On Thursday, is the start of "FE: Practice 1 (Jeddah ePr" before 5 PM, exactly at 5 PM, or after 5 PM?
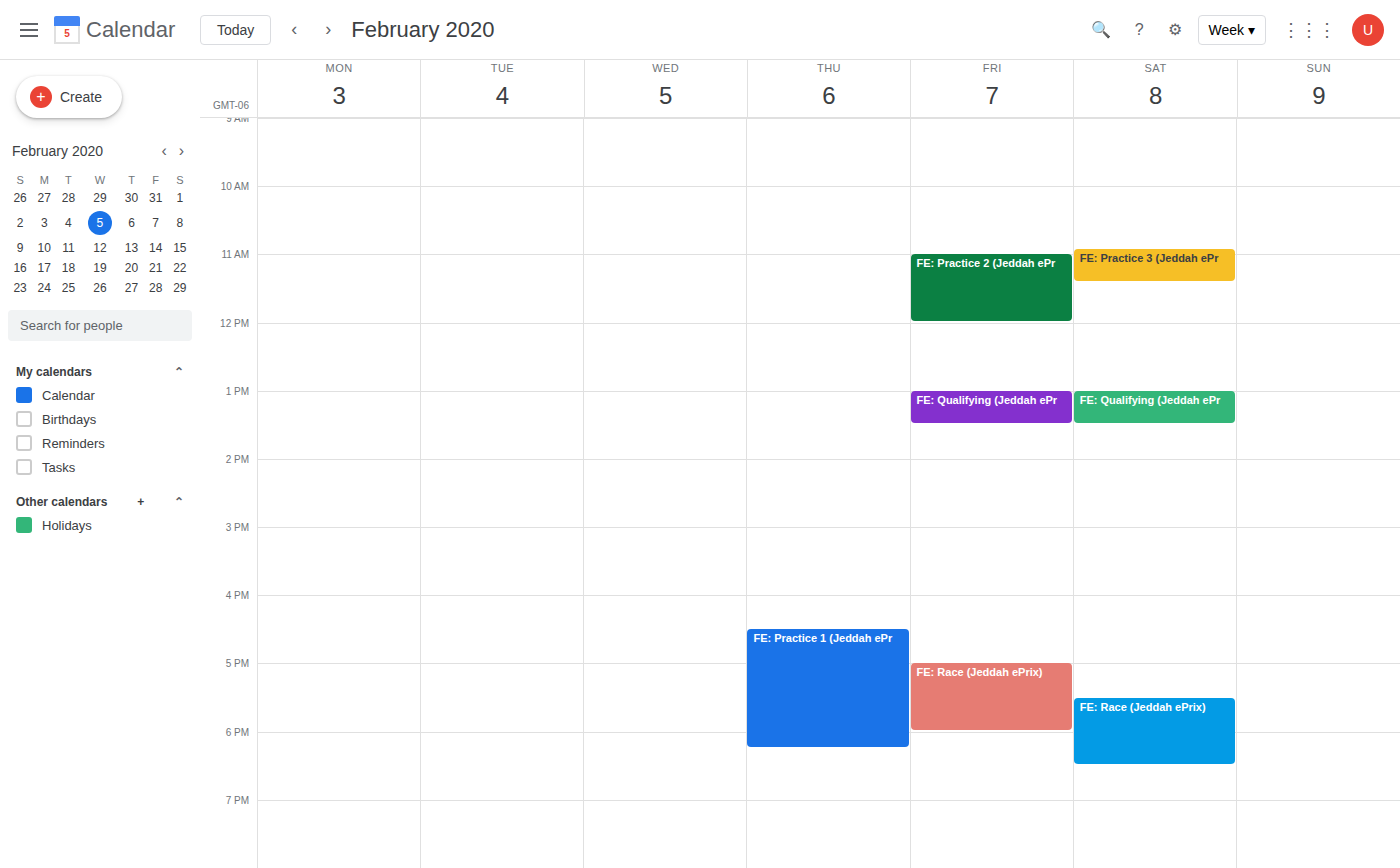
4:30 PM -- before 5 PM, 30 minutes above the 5 PM line.